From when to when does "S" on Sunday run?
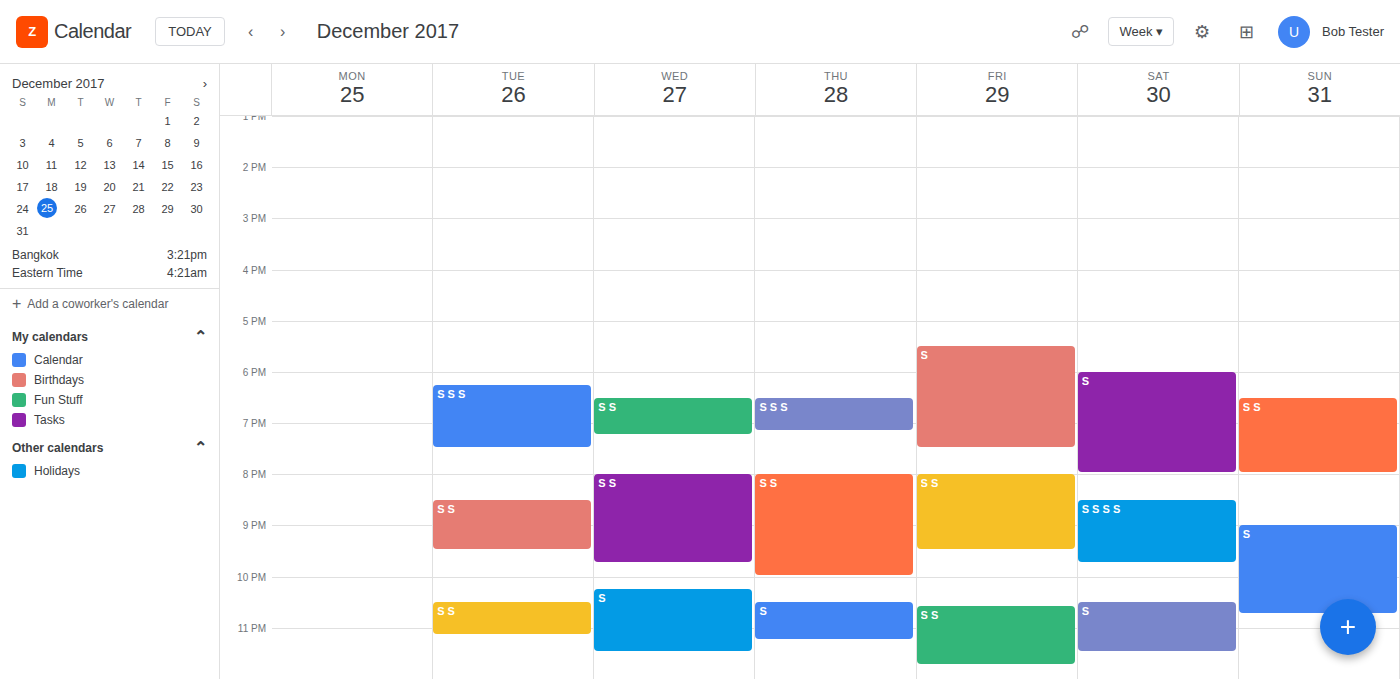
9:00 PM to 10:45 PM